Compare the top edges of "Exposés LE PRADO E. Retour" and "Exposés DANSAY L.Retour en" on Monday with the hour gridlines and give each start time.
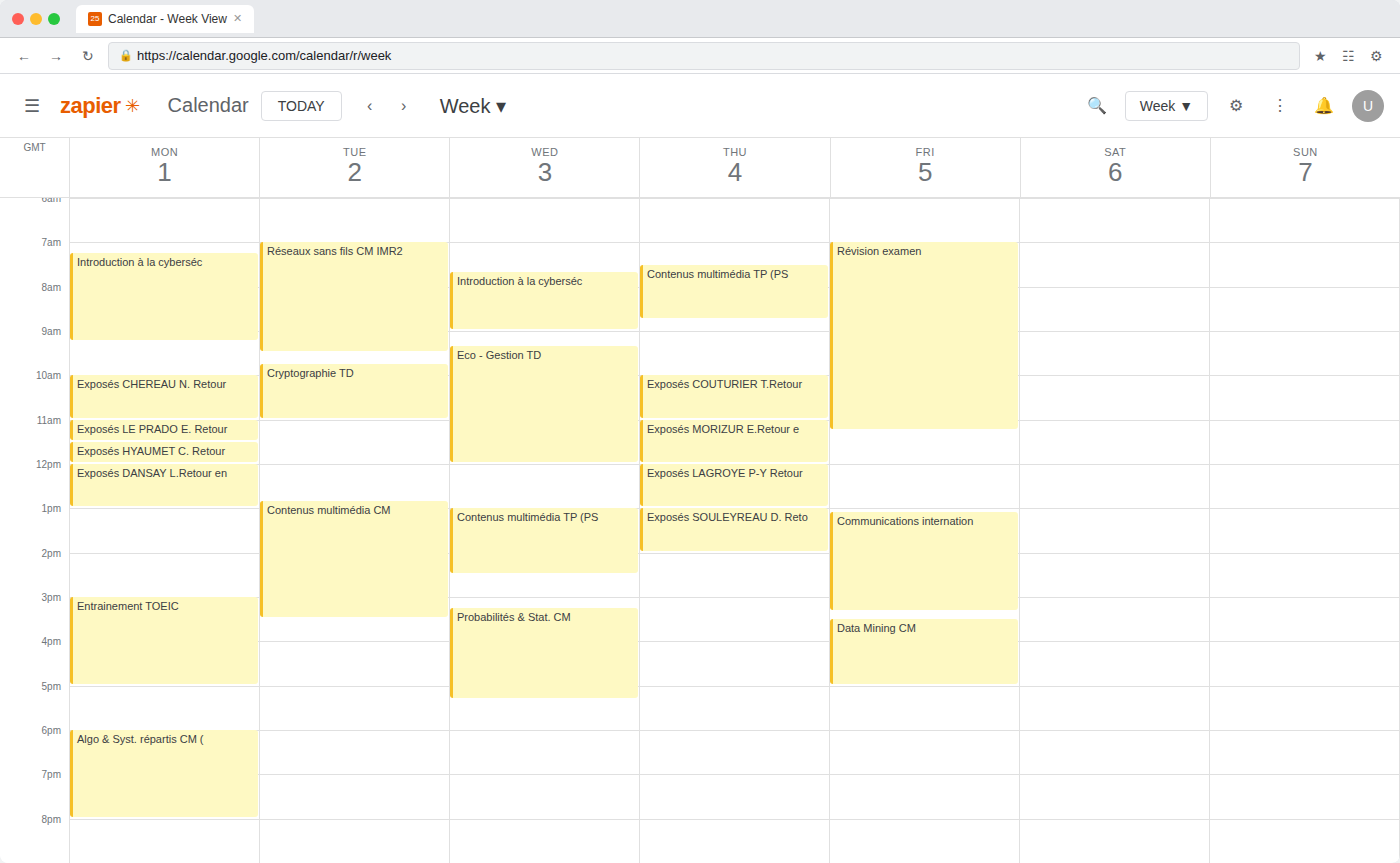
"Exposés LE PRADO E. Retour": 11:00, exactly on the 11:00 line. "Exposés DANSAY L.Retour en": 12:00, exactly on the 12:00 line.